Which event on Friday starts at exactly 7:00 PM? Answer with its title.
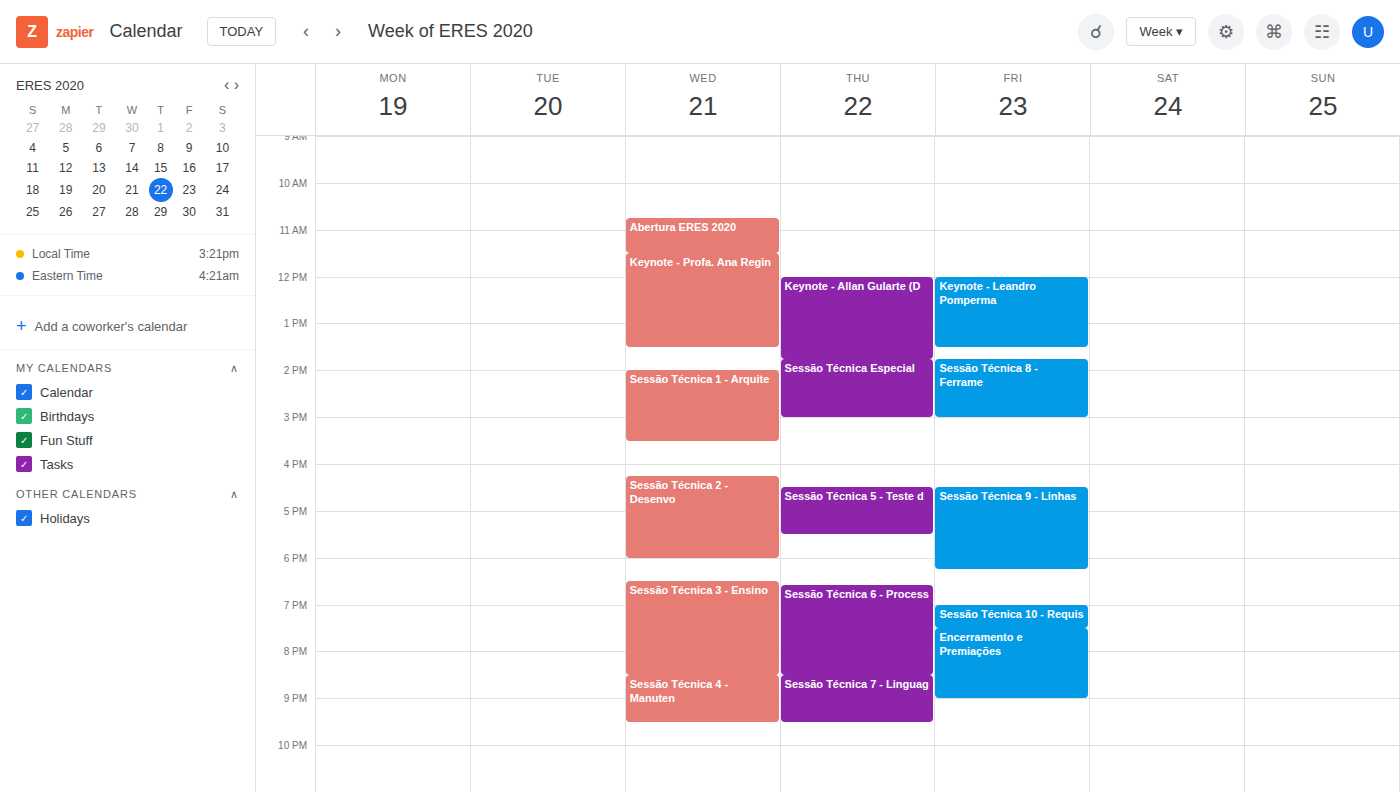
"Sessão Técnica 10 - Requis"